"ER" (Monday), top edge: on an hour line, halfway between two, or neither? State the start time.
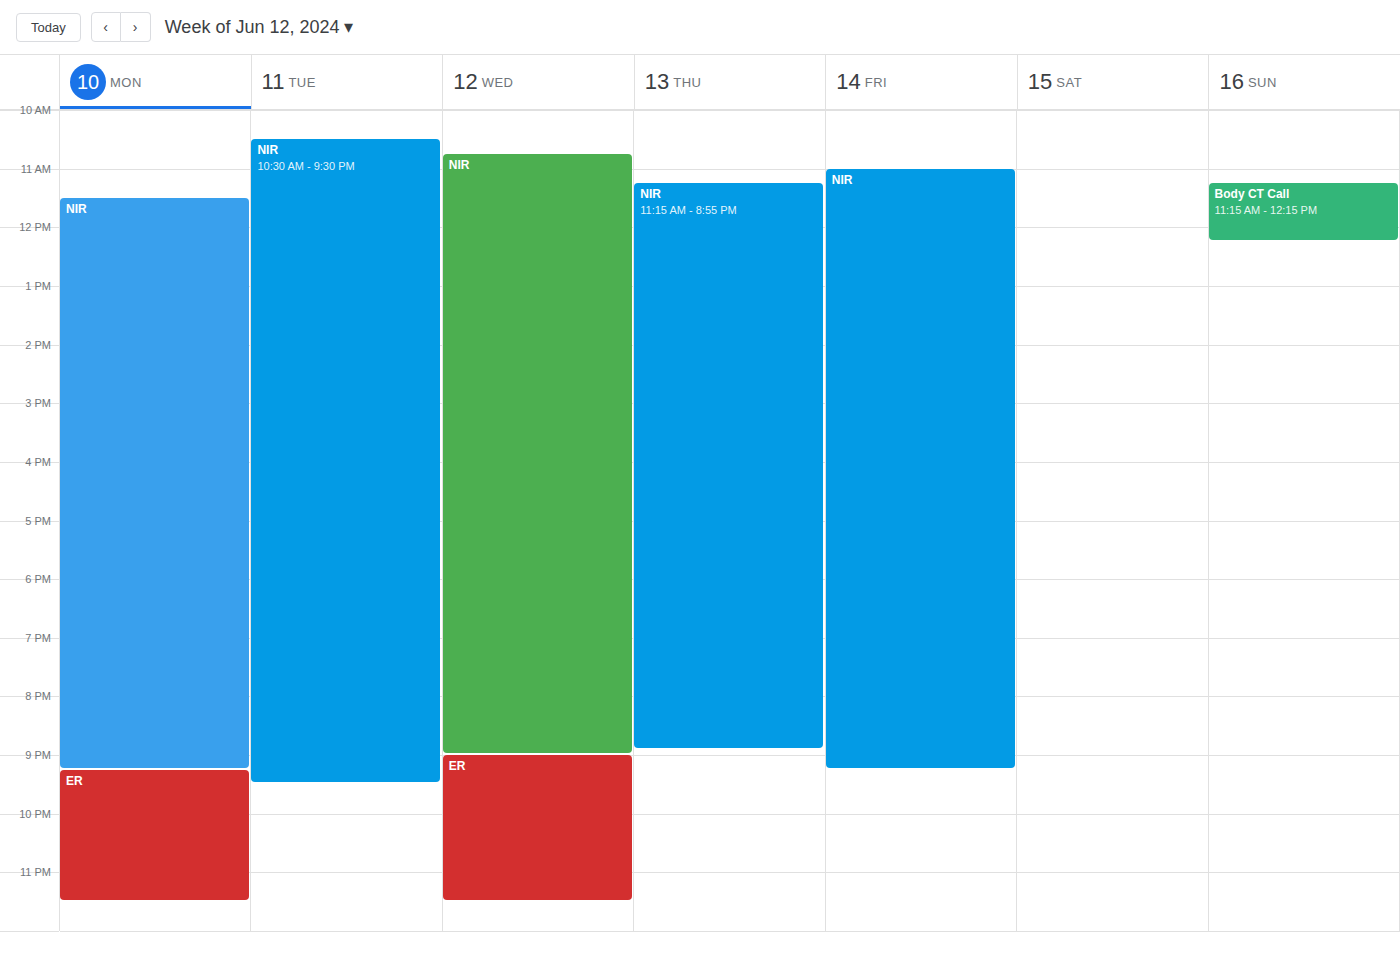
9:15 PM -- neither: a quarter of the way from the 9 PM line to the 10 PM line.